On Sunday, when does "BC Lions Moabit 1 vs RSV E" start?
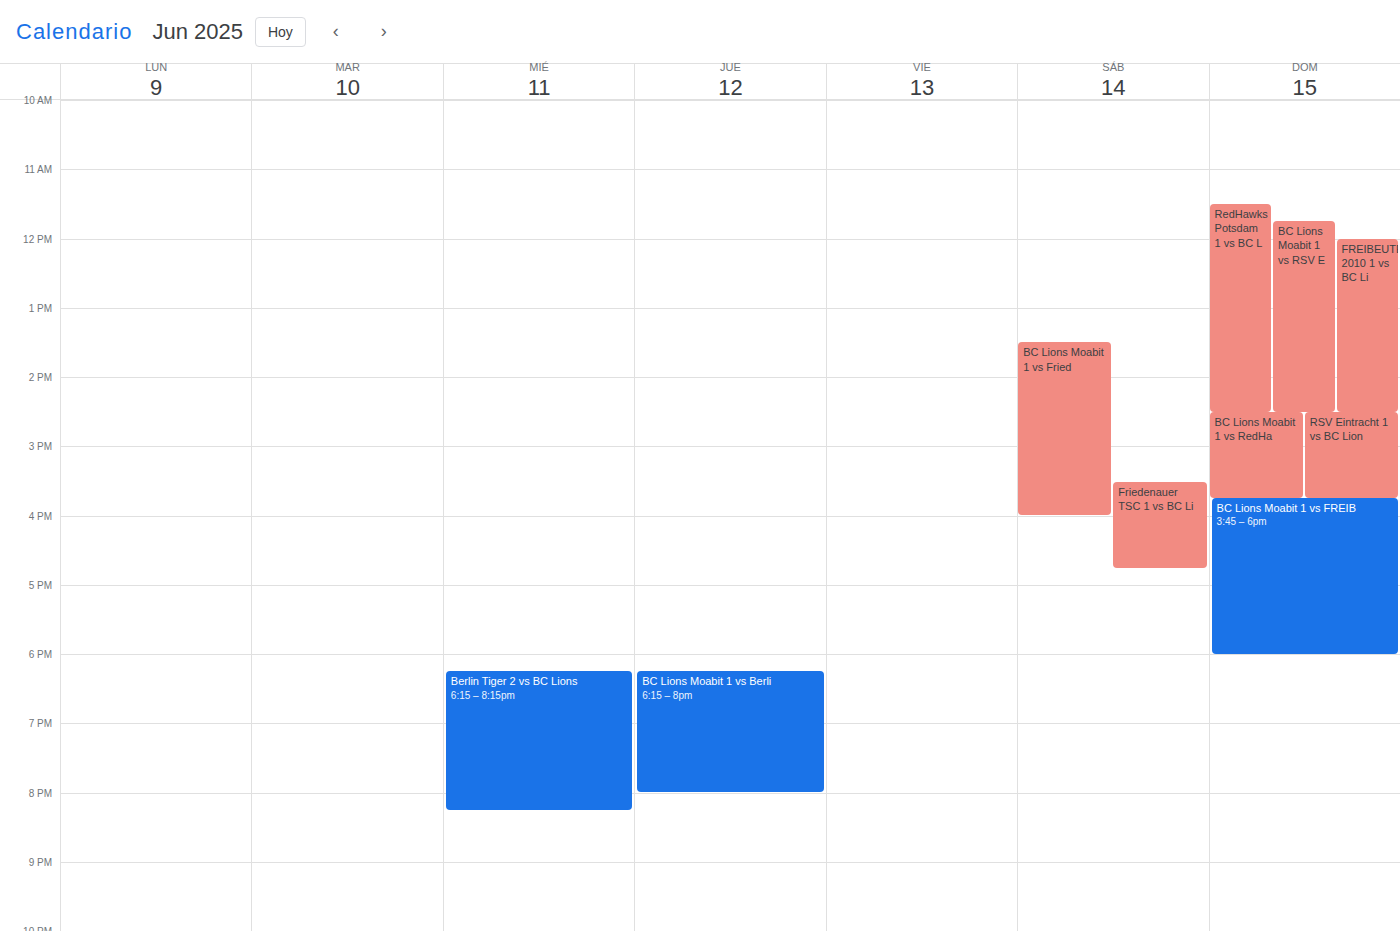
11:45 AM